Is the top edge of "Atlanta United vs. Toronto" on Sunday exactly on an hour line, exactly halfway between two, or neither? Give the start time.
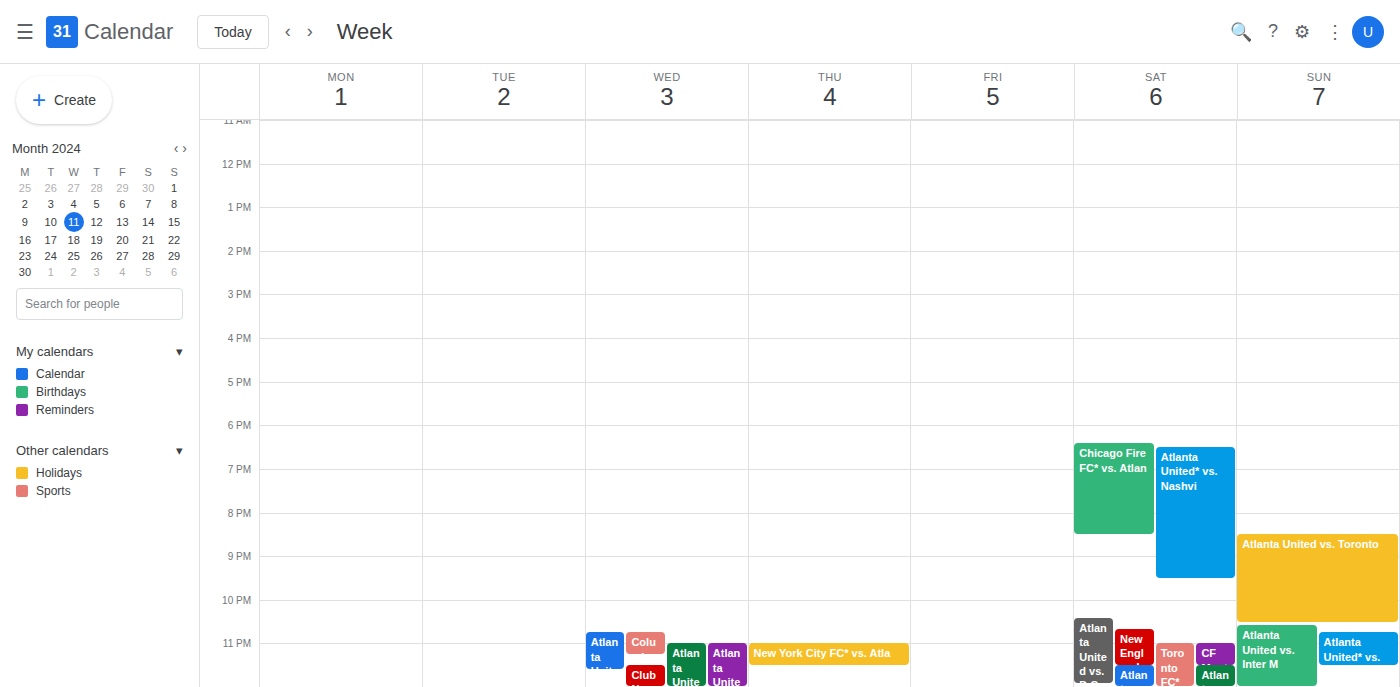
20:30 -- halfway between the 20:00 and 21:00 lines.